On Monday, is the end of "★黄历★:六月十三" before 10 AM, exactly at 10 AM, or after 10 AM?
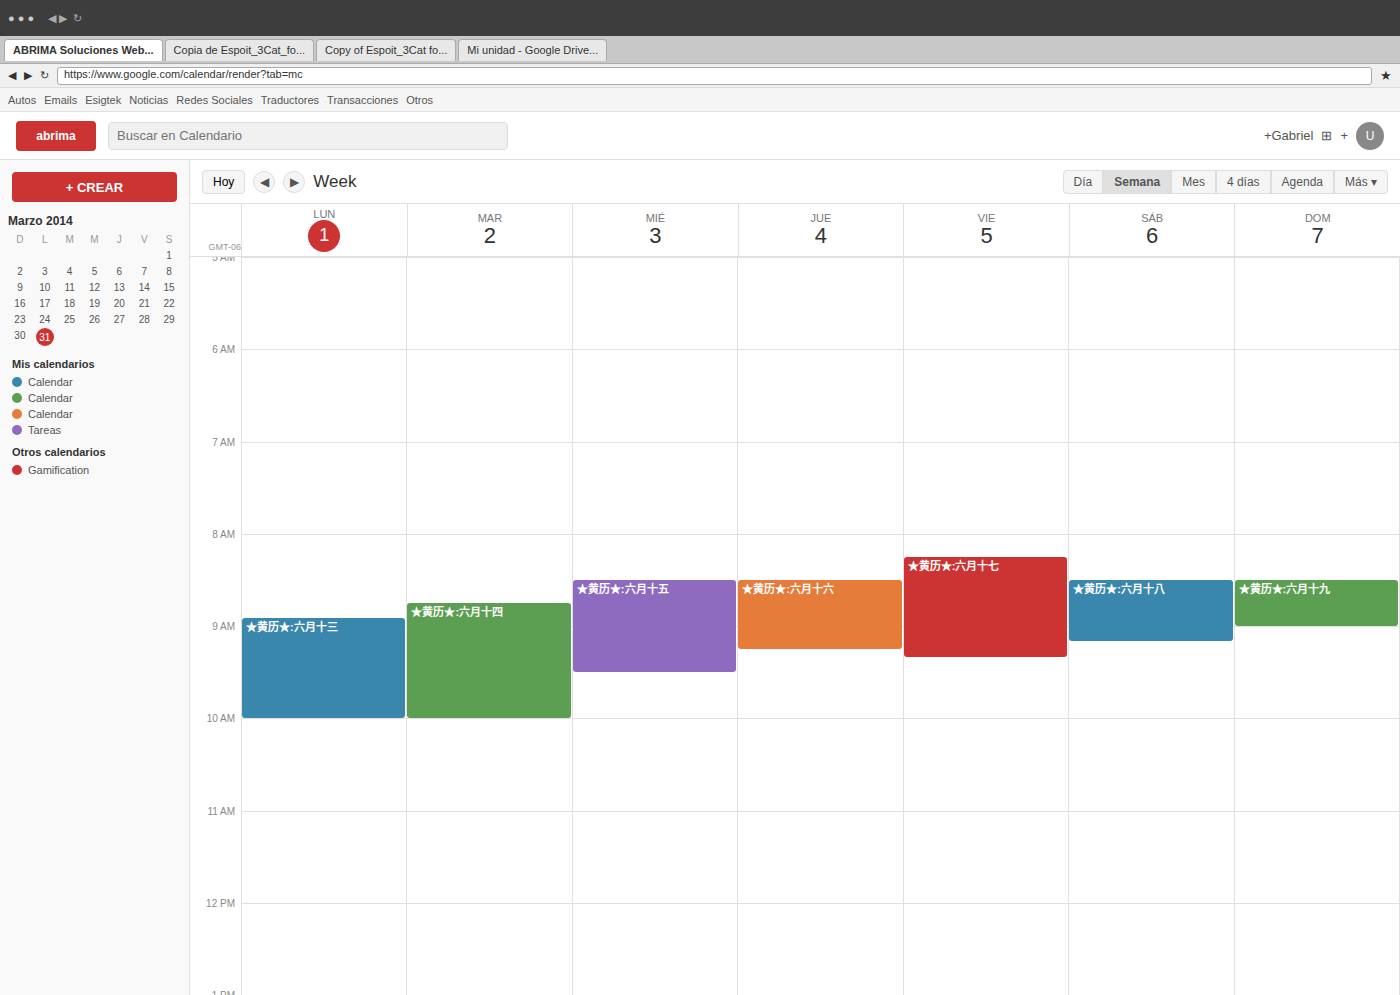
10:00 AM -- exactly at 10 AM, on the 10 AM line.